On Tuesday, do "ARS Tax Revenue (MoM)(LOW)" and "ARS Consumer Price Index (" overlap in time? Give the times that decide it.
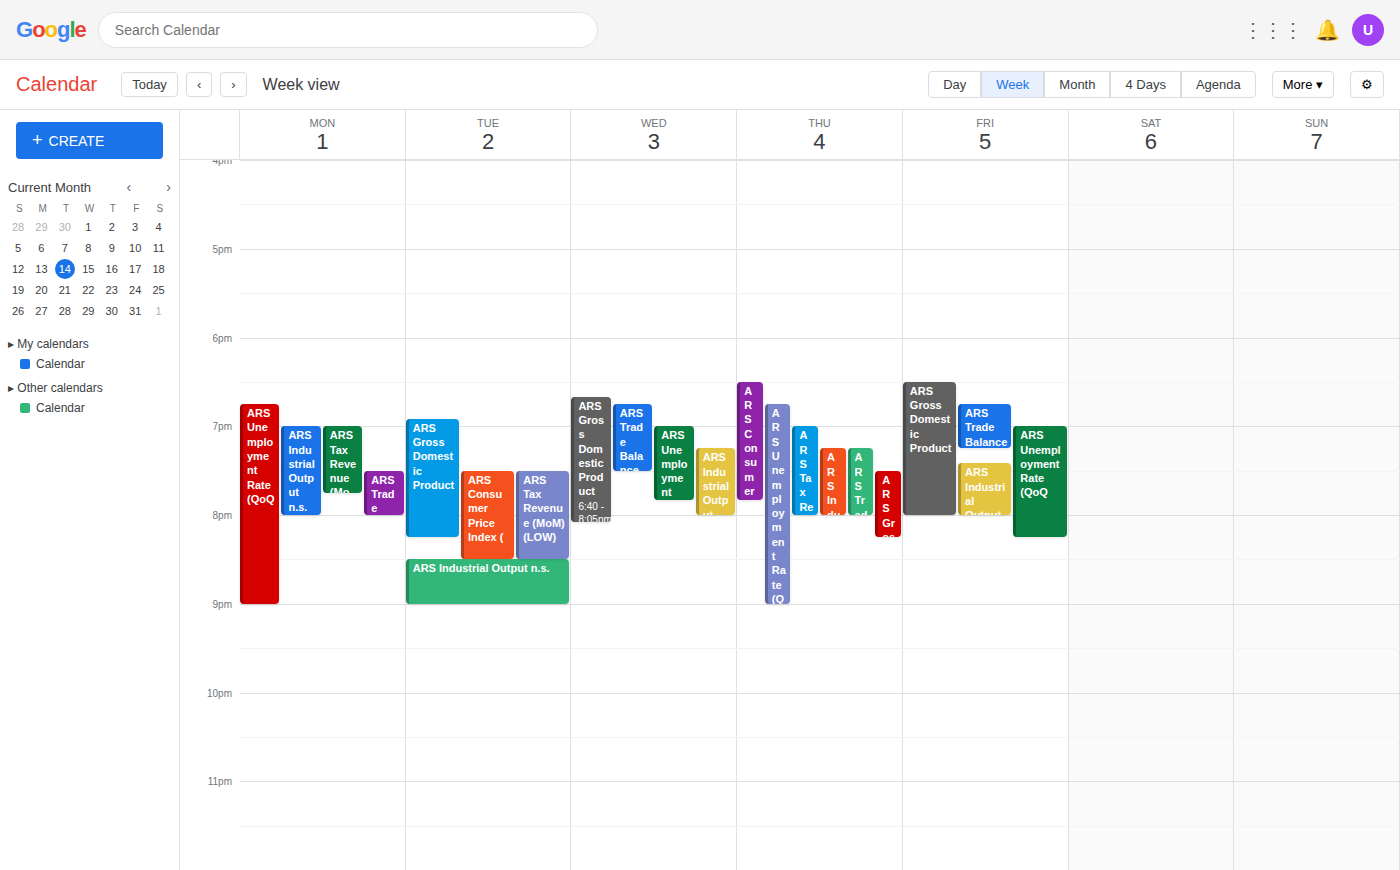
"ARS Consumer Price Index (" runs 7:30 PM to 8:30 PM, inside "ARS Tax Revenue (MoM)(LOW)" -- they overlap.